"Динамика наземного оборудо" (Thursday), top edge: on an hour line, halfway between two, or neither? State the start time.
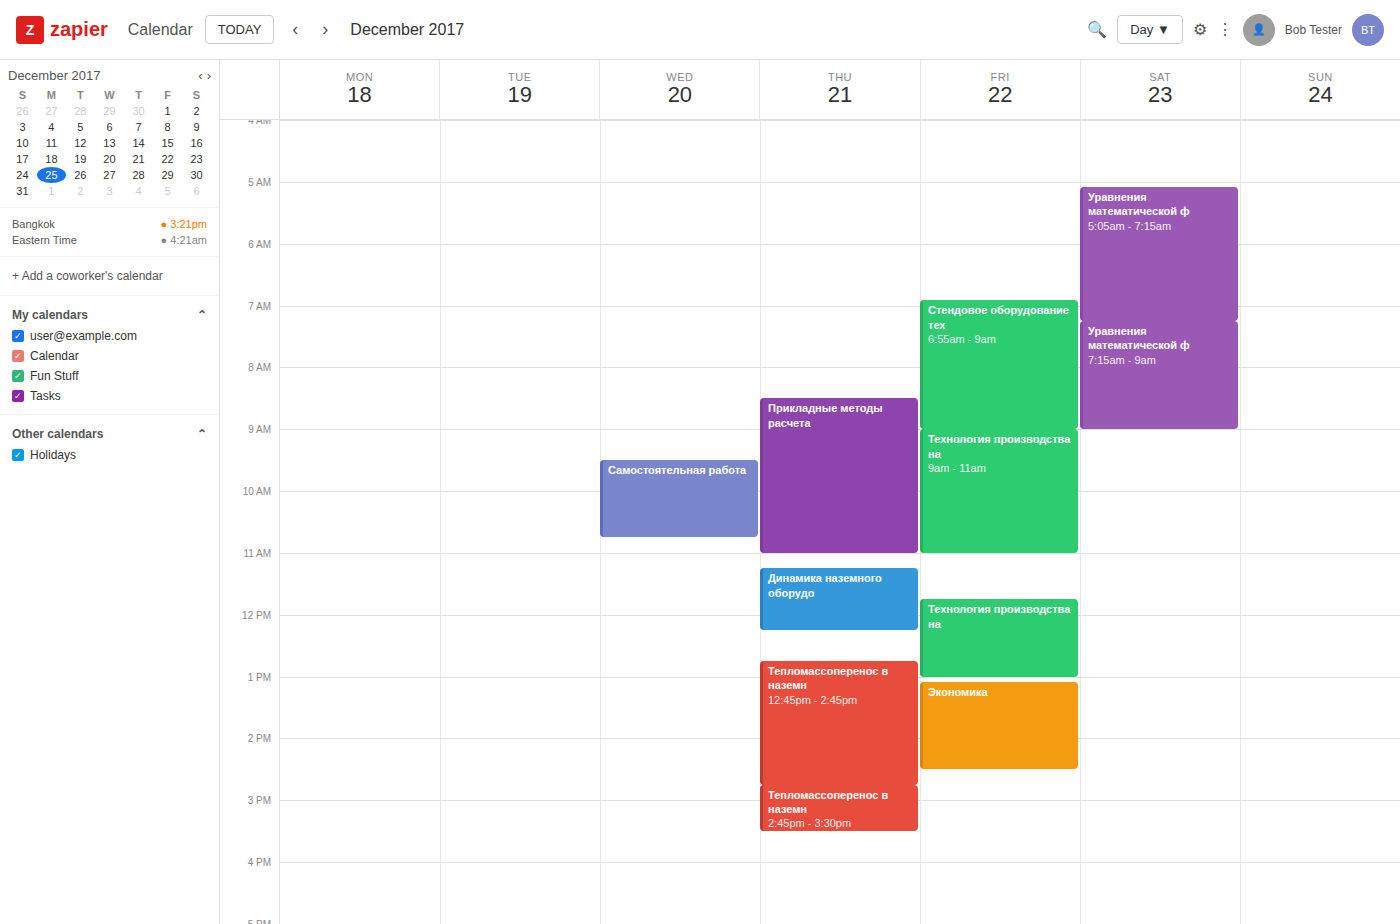
11:15 AM -- neither: a quarter of the way from the 11 AM line to the 12 PM line.